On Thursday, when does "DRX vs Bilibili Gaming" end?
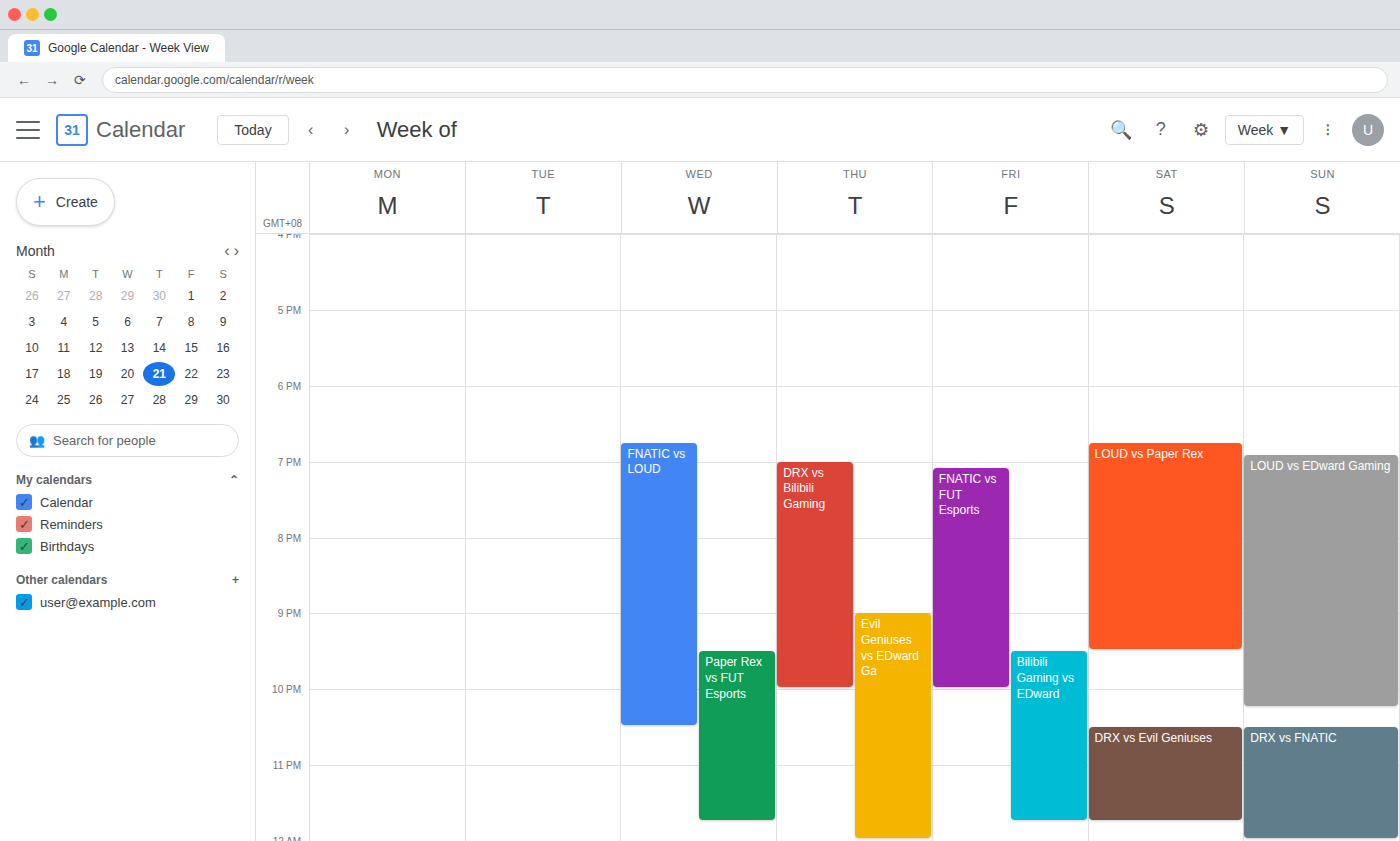
10:00 PM